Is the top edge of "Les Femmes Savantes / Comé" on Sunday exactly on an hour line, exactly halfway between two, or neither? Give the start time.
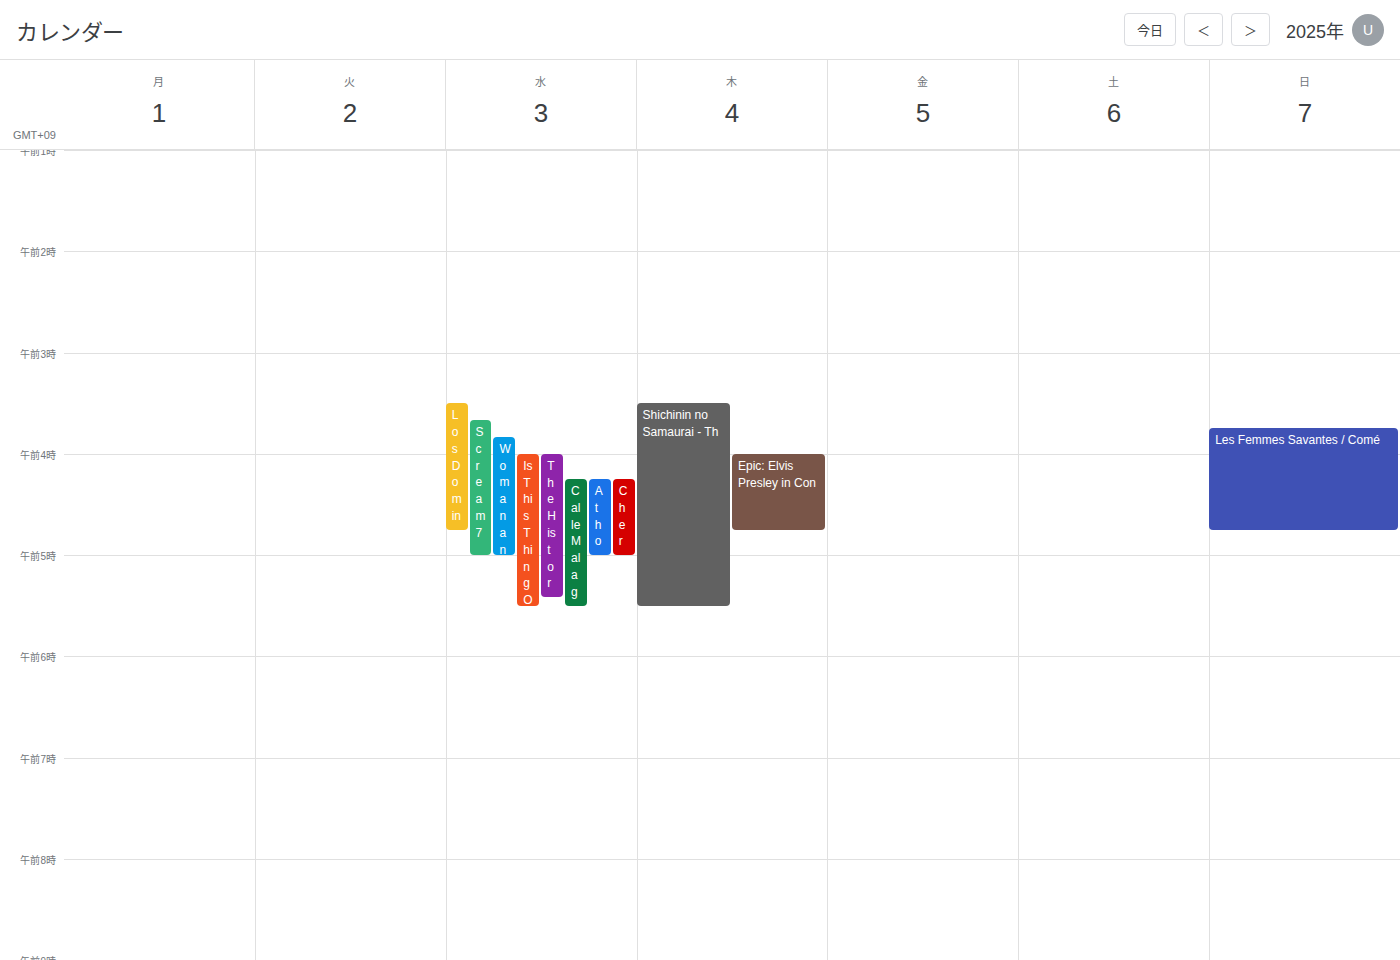
3:45 AM -- neither: three quarters of the way from the 3 AM line to the 4 AM line.